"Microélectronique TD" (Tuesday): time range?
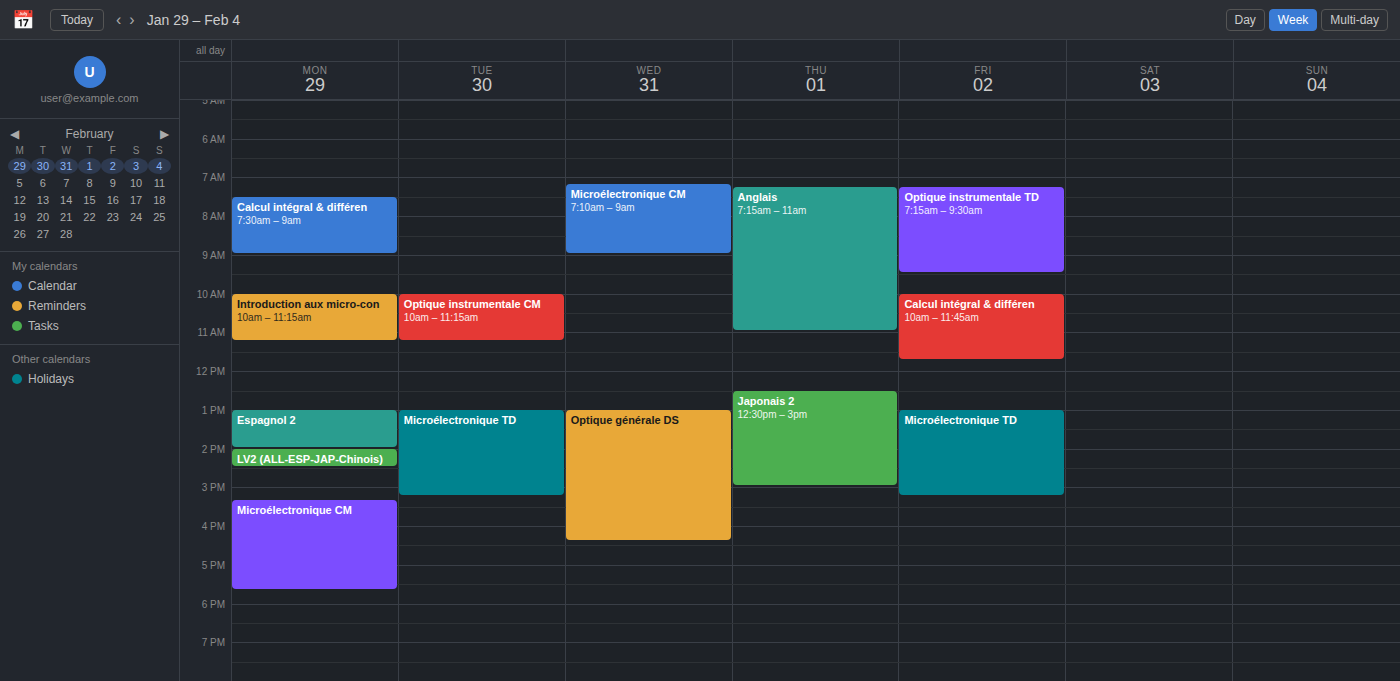
1:00 PM to 3:15 PM